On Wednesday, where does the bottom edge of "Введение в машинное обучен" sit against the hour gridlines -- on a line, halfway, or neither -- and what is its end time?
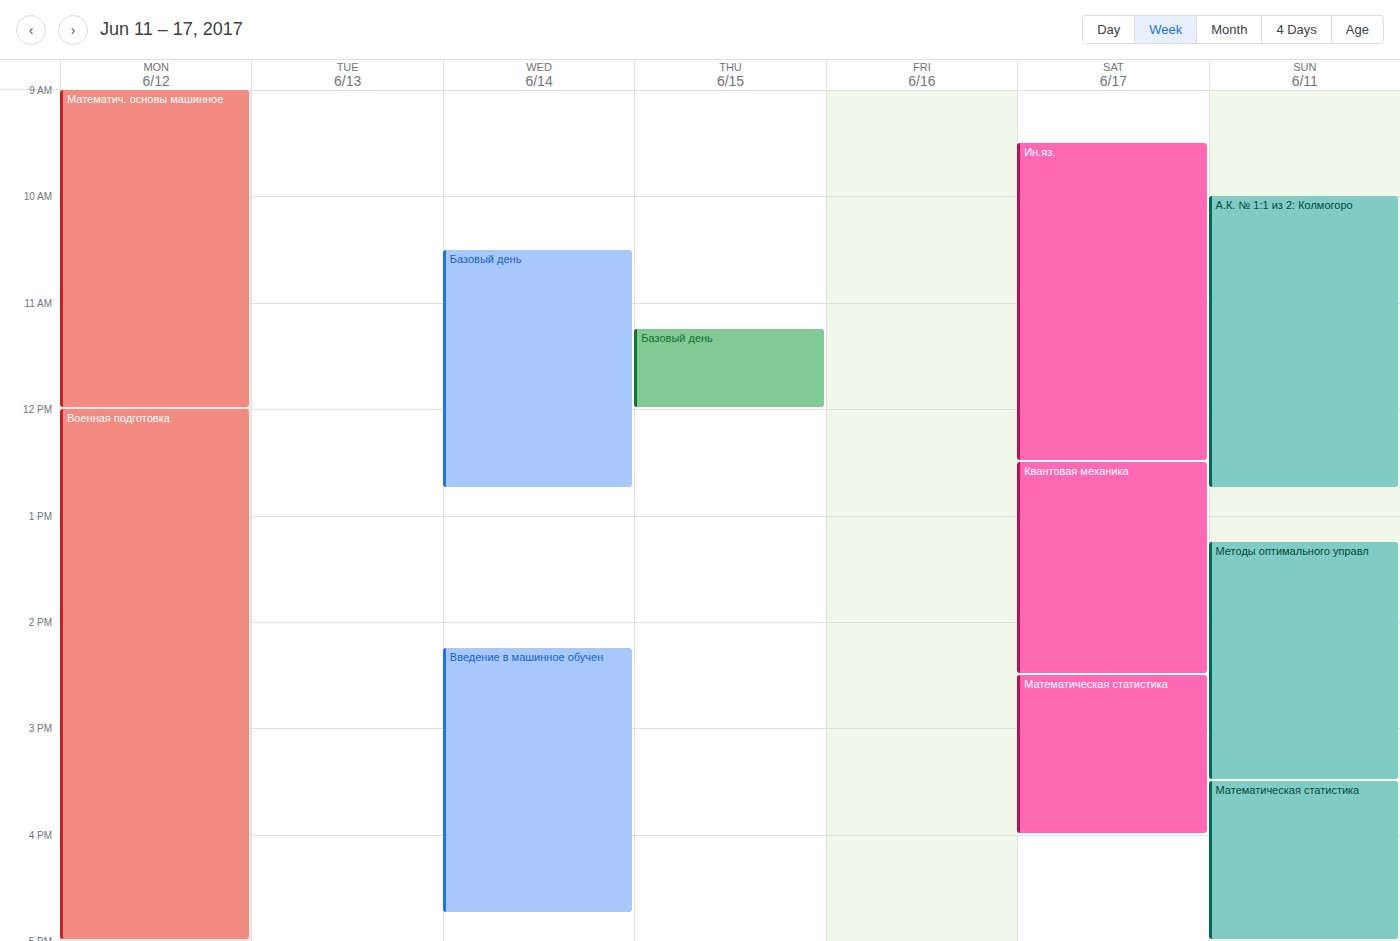
4:45 PM -- neither: three quarters of the way from the 4 PM line to the 5 PM line.